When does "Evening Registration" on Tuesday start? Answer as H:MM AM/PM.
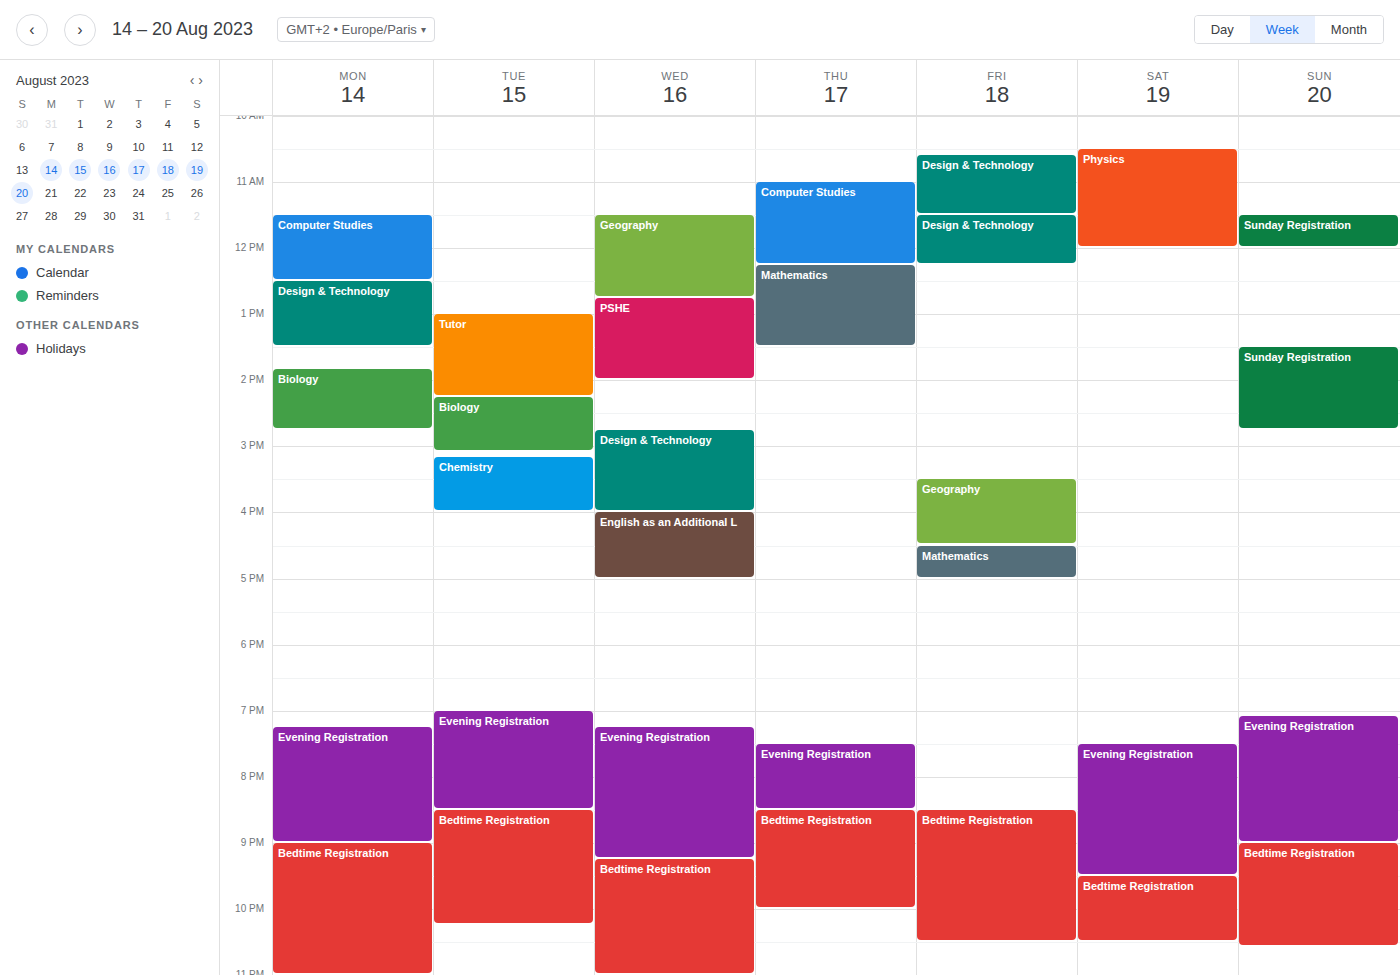
7:00 PM